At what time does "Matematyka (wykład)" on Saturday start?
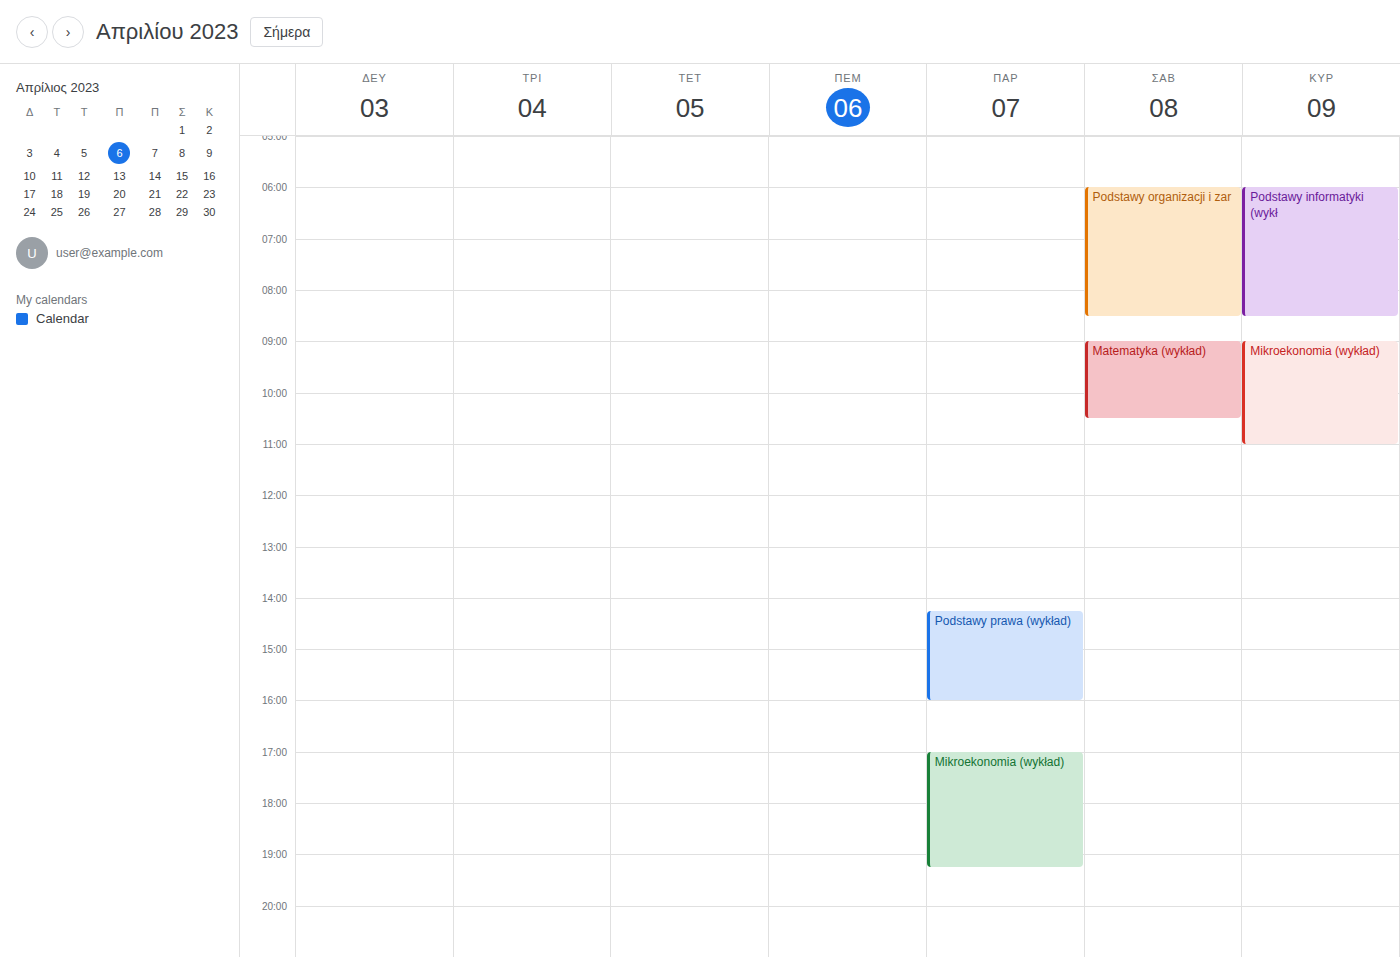
9:00 AM